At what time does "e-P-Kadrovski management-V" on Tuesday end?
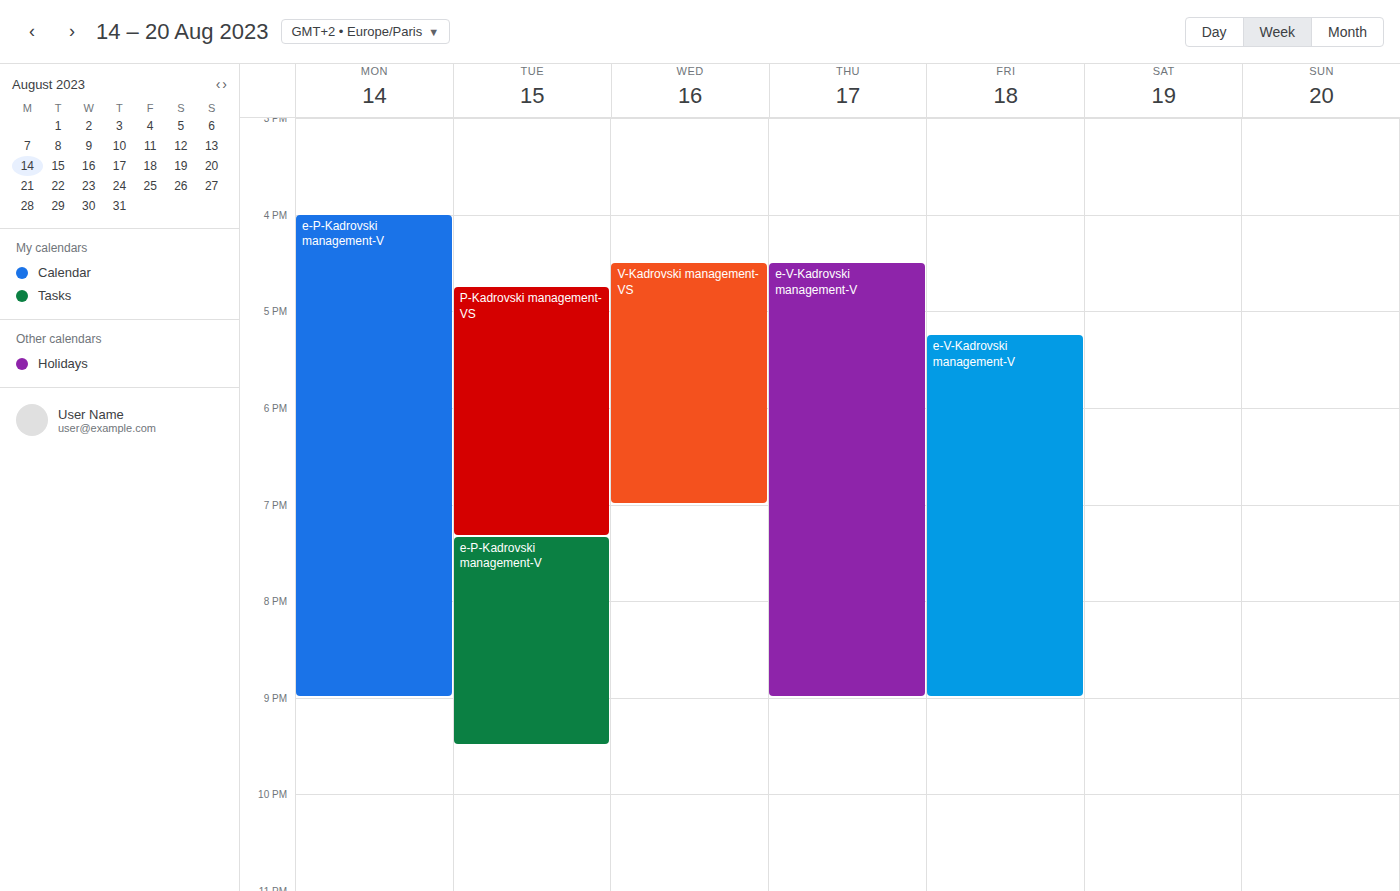
9:30 PM